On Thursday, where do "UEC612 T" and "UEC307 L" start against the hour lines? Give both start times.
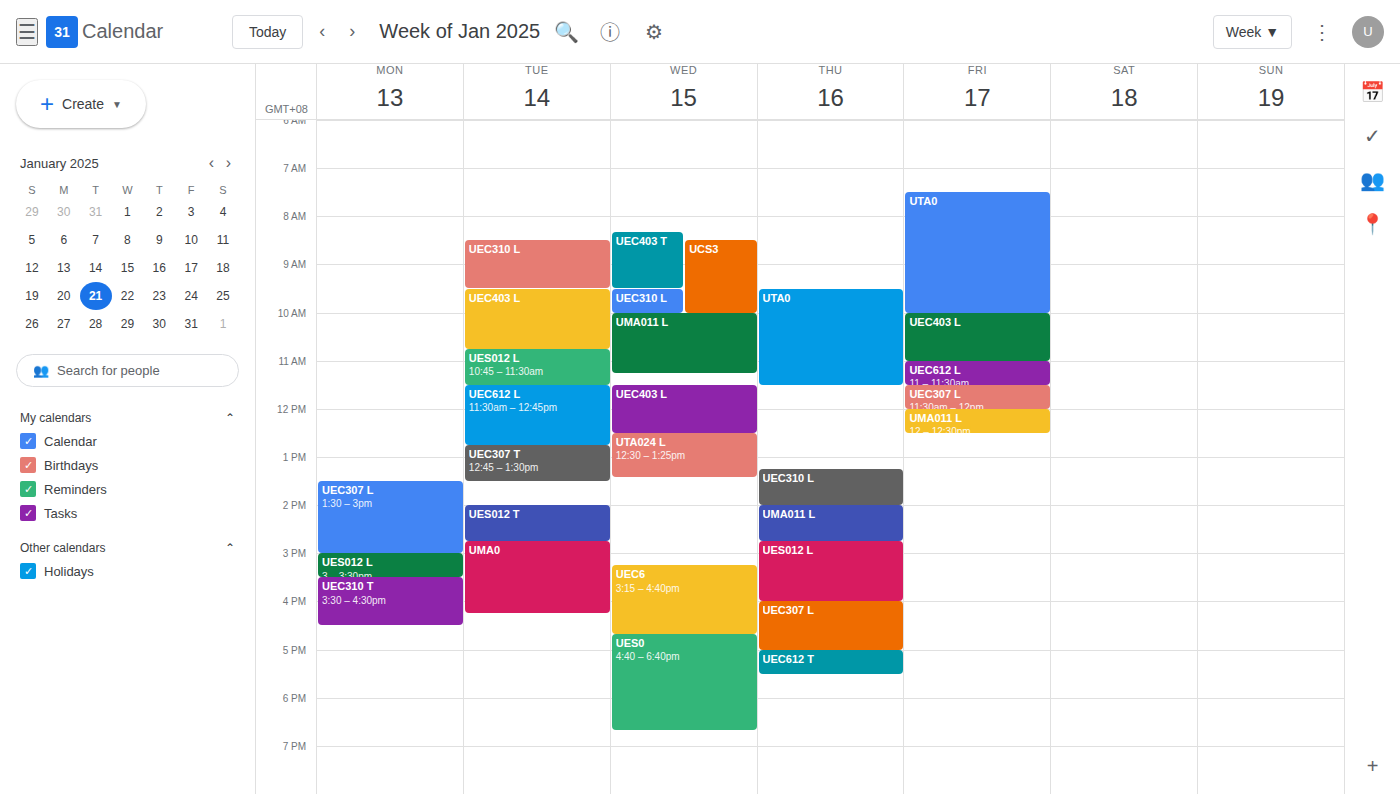
"UEC612 T": 5:00 PM, exactly on the 5 PM line. "UEC307 L": 4:00 PM, exactly on the 4 PM line.